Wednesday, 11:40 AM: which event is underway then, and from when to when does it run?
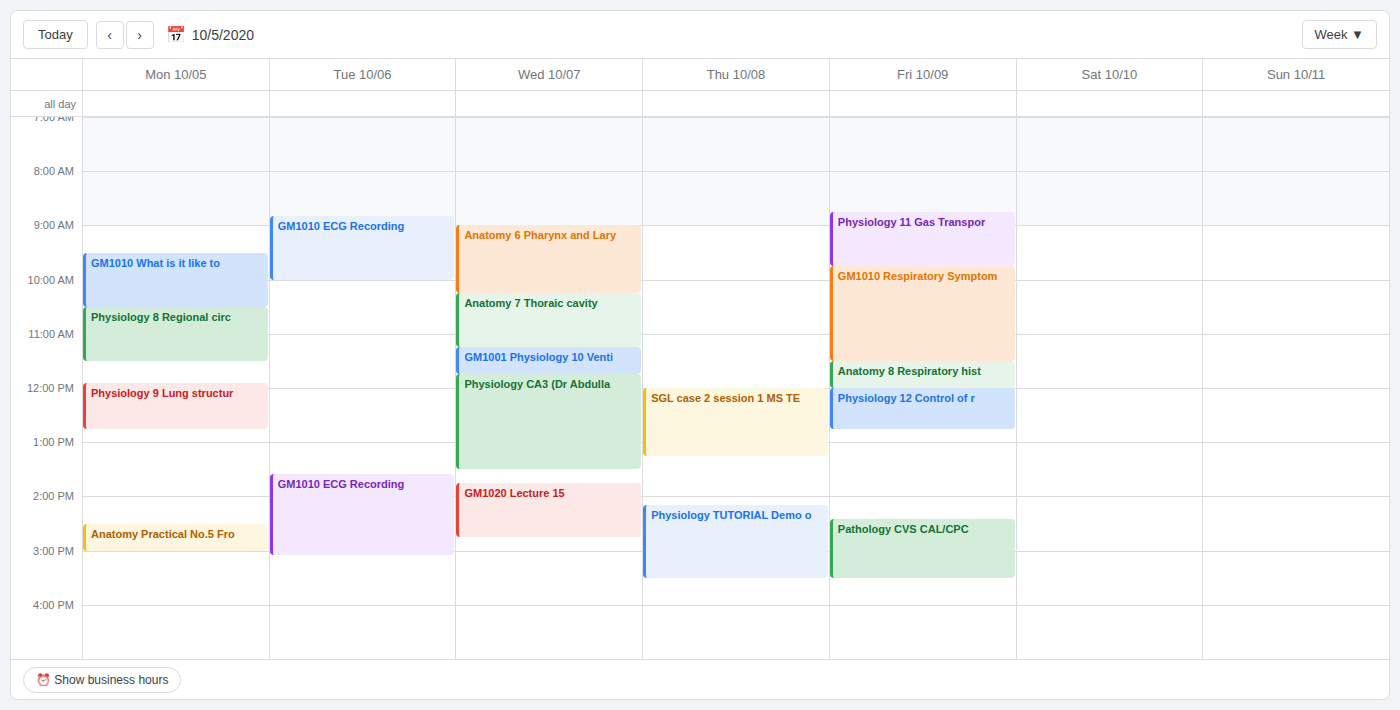
"GM1001 Physiology 10 Venti", 11:15 AM to 11:45 AM